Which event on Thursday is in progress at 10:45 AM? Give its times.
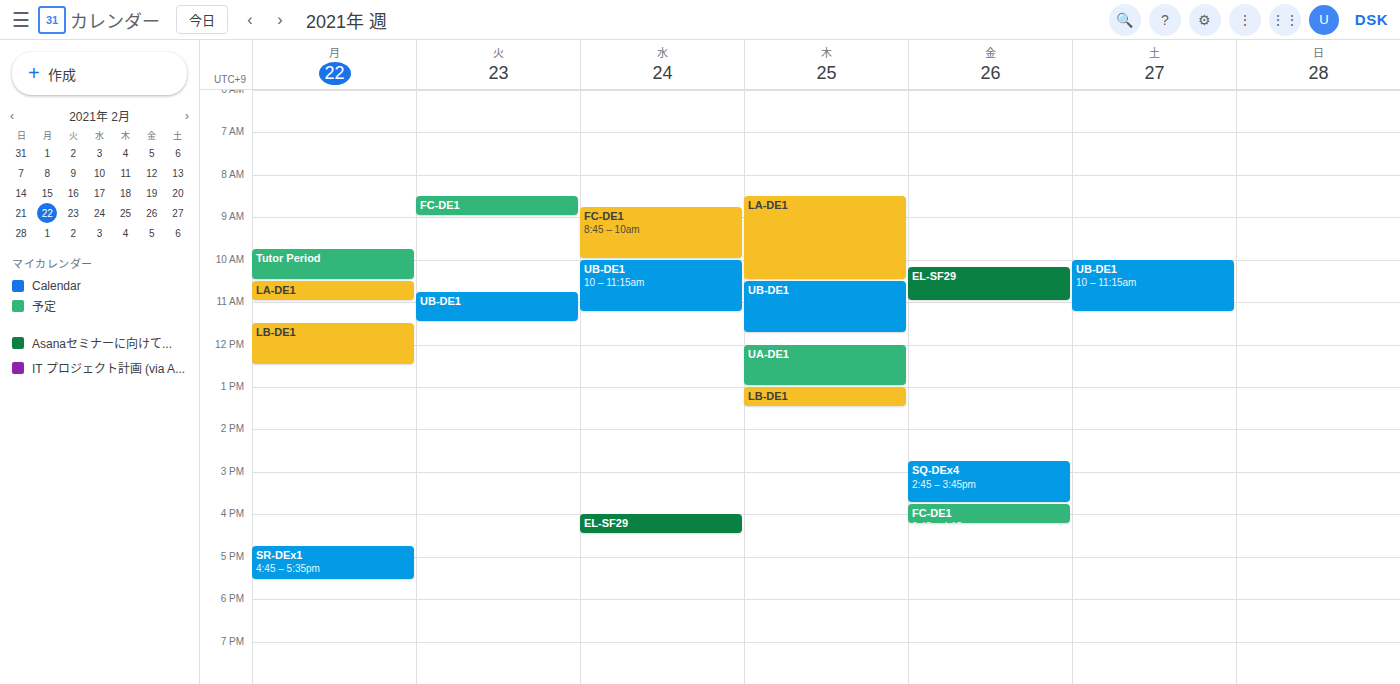
"UB-DE1", 10:30 AM to 11:45 AM